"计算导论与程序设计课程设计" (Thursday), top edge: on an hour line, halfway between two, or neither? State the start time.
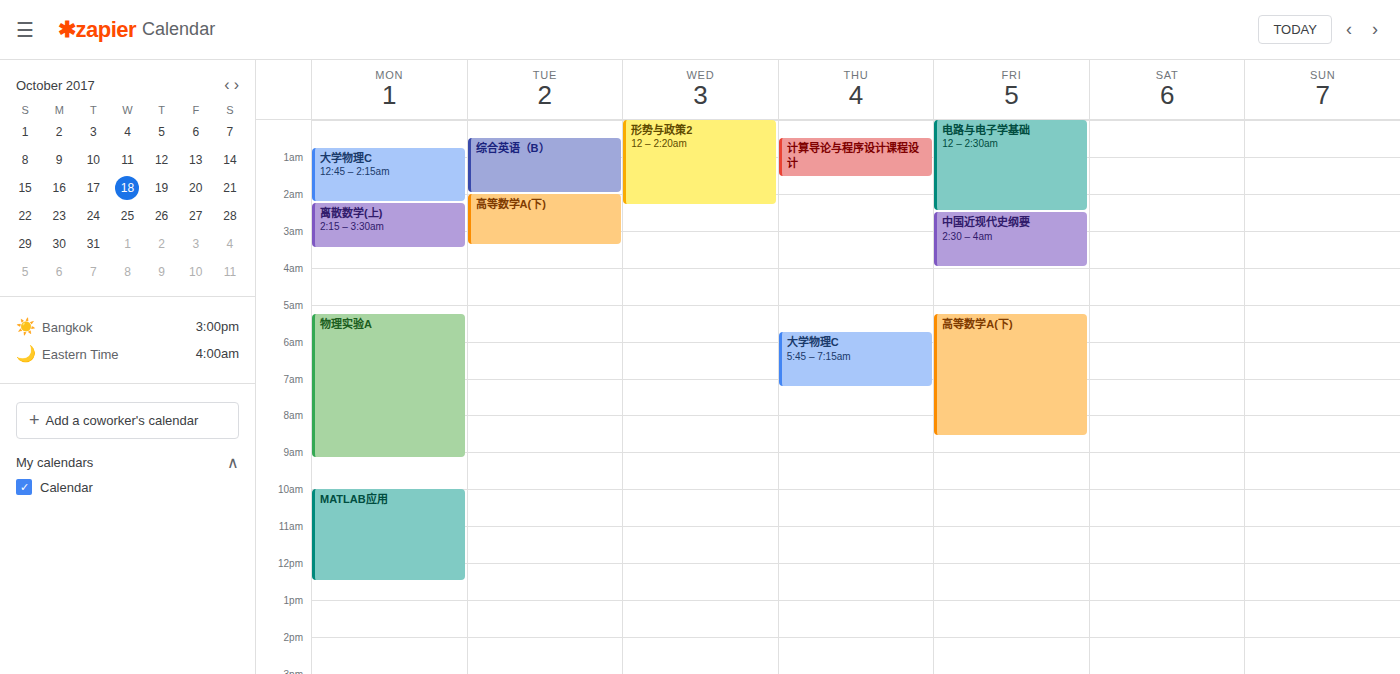
00:30 -- halfway between the 00:00 and 01:00 lines.